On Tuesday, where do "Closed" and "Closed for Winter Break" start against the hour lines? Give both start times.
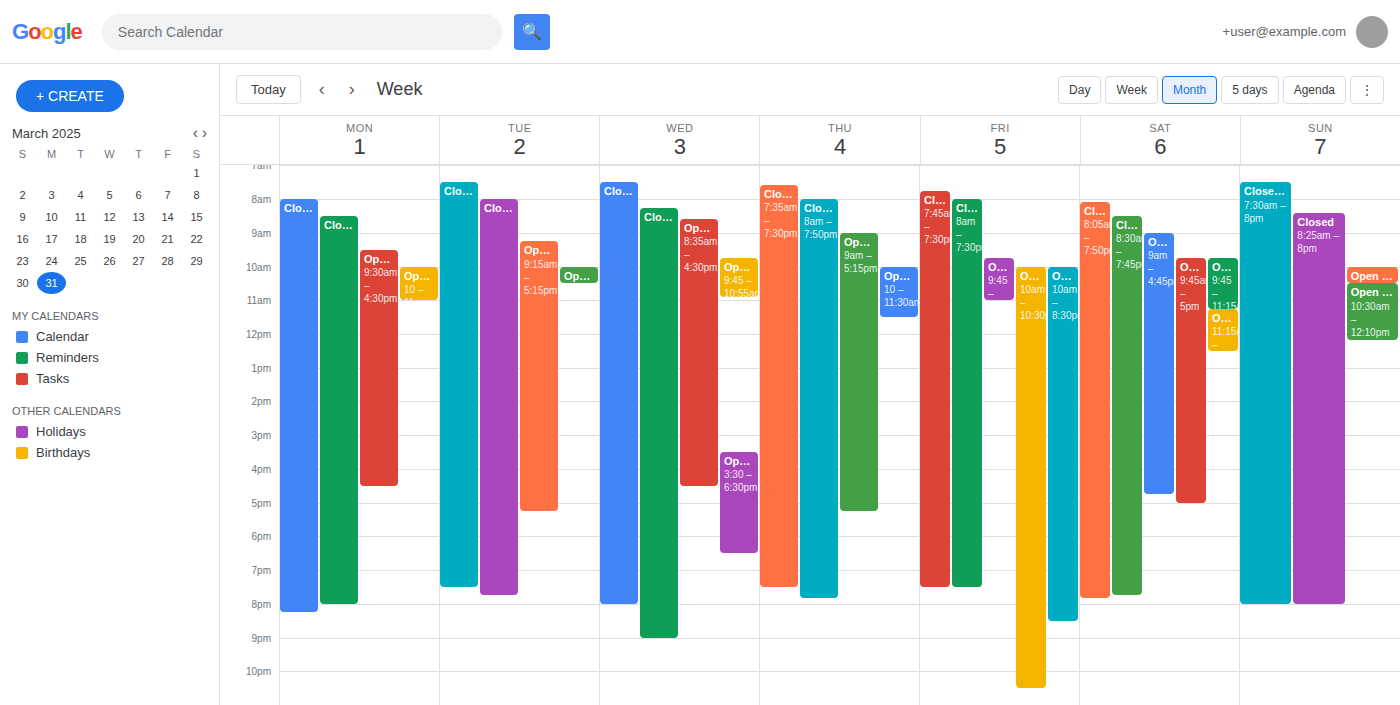
"Closed": 08:00, exactly on the 08:00 line. "Closed for Winter Break": 07:30, halfway between the 07:00 and 08:00 lines.